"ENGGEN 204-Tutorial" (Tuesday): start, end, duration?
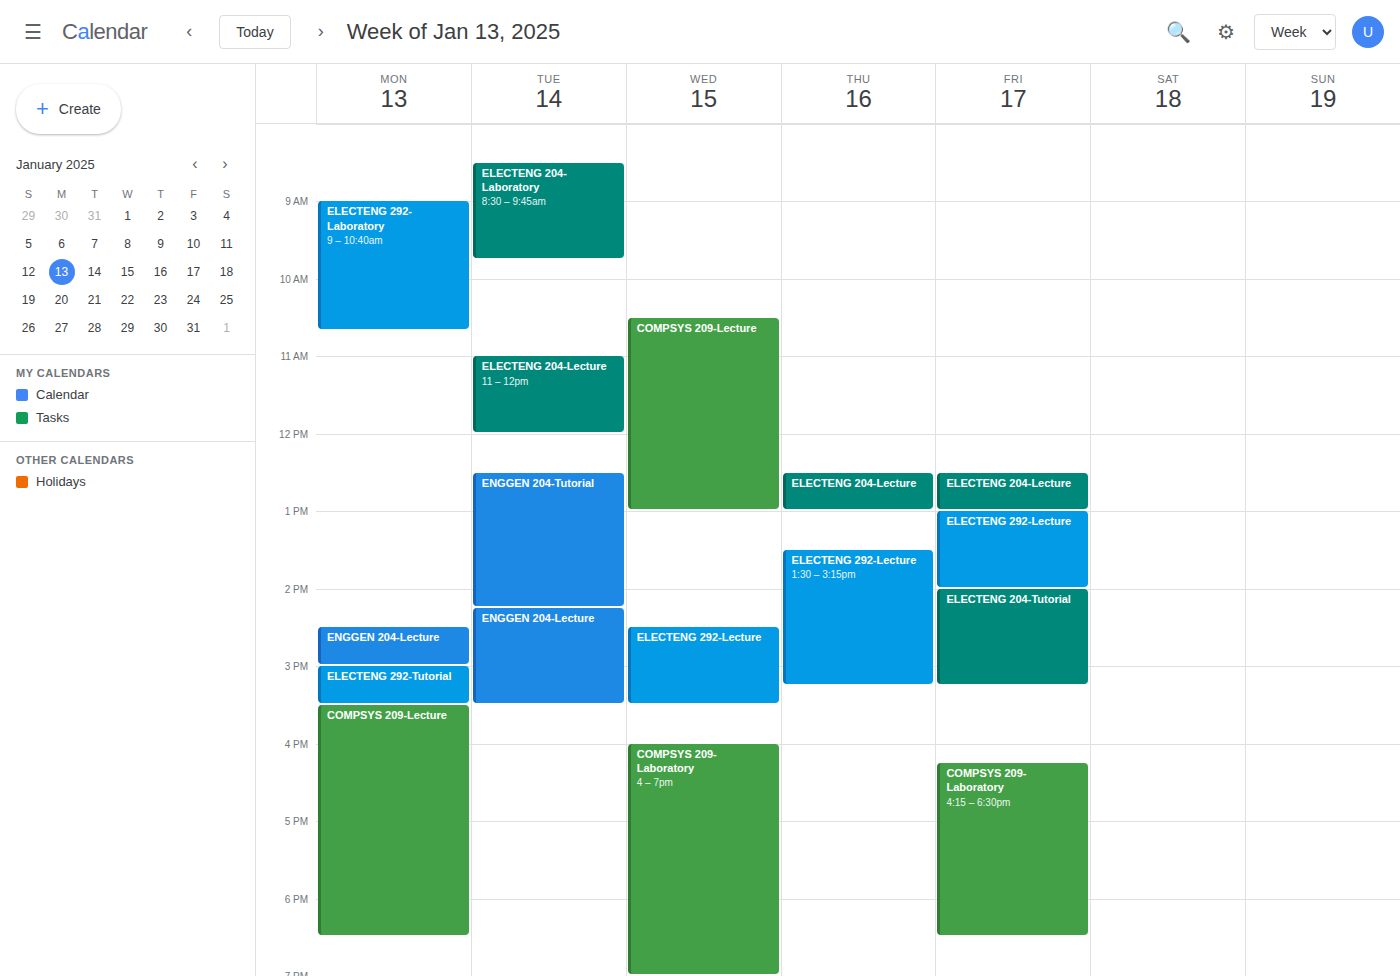
12:30 PM to 2:15 PM, 1 hour 45 minutes